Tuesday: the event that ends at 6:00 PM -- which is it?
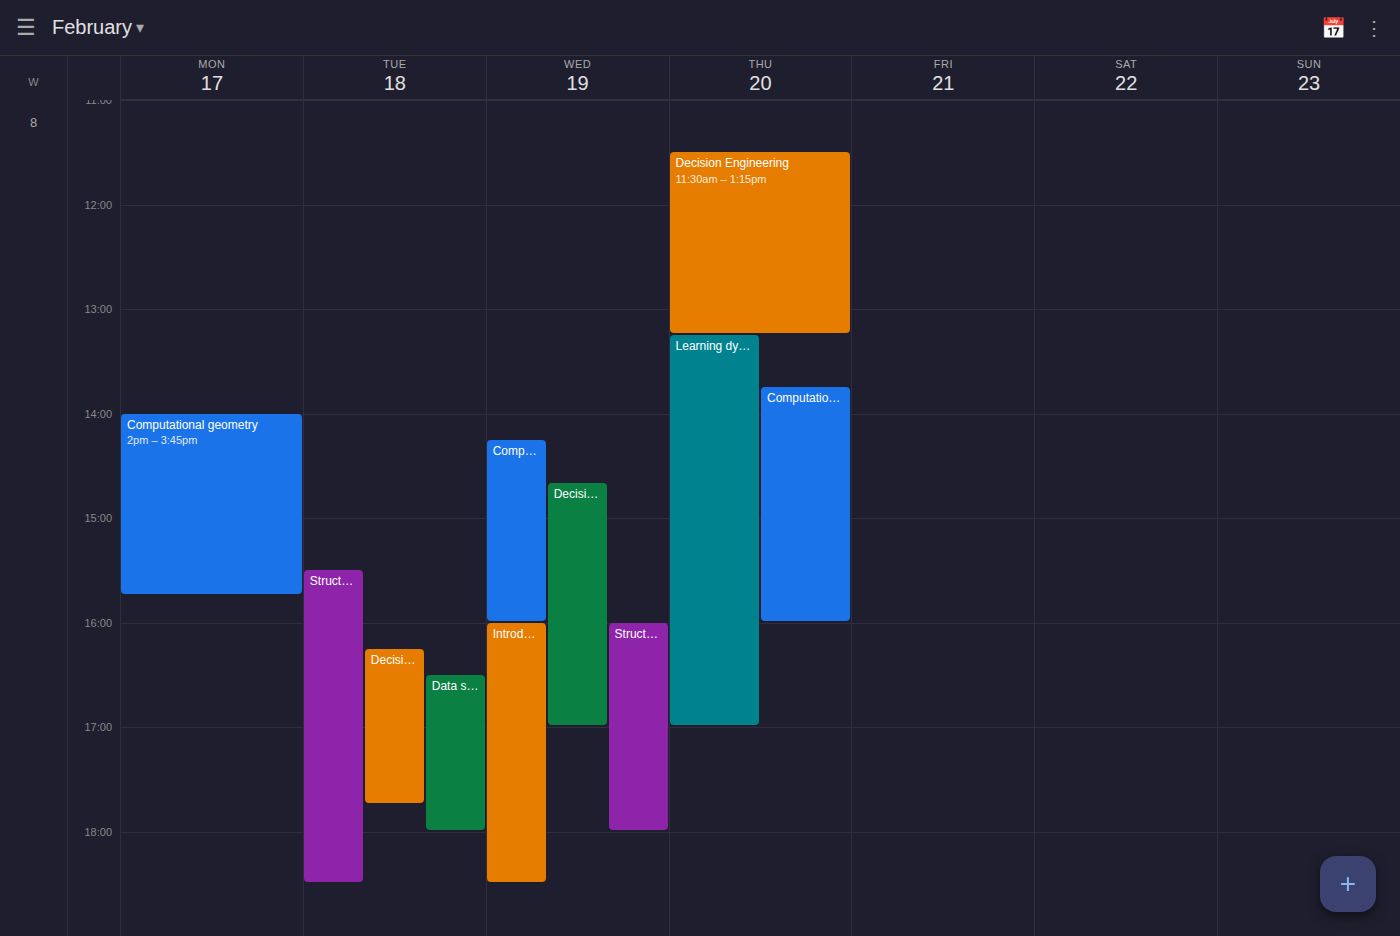
"Data structures and algori"